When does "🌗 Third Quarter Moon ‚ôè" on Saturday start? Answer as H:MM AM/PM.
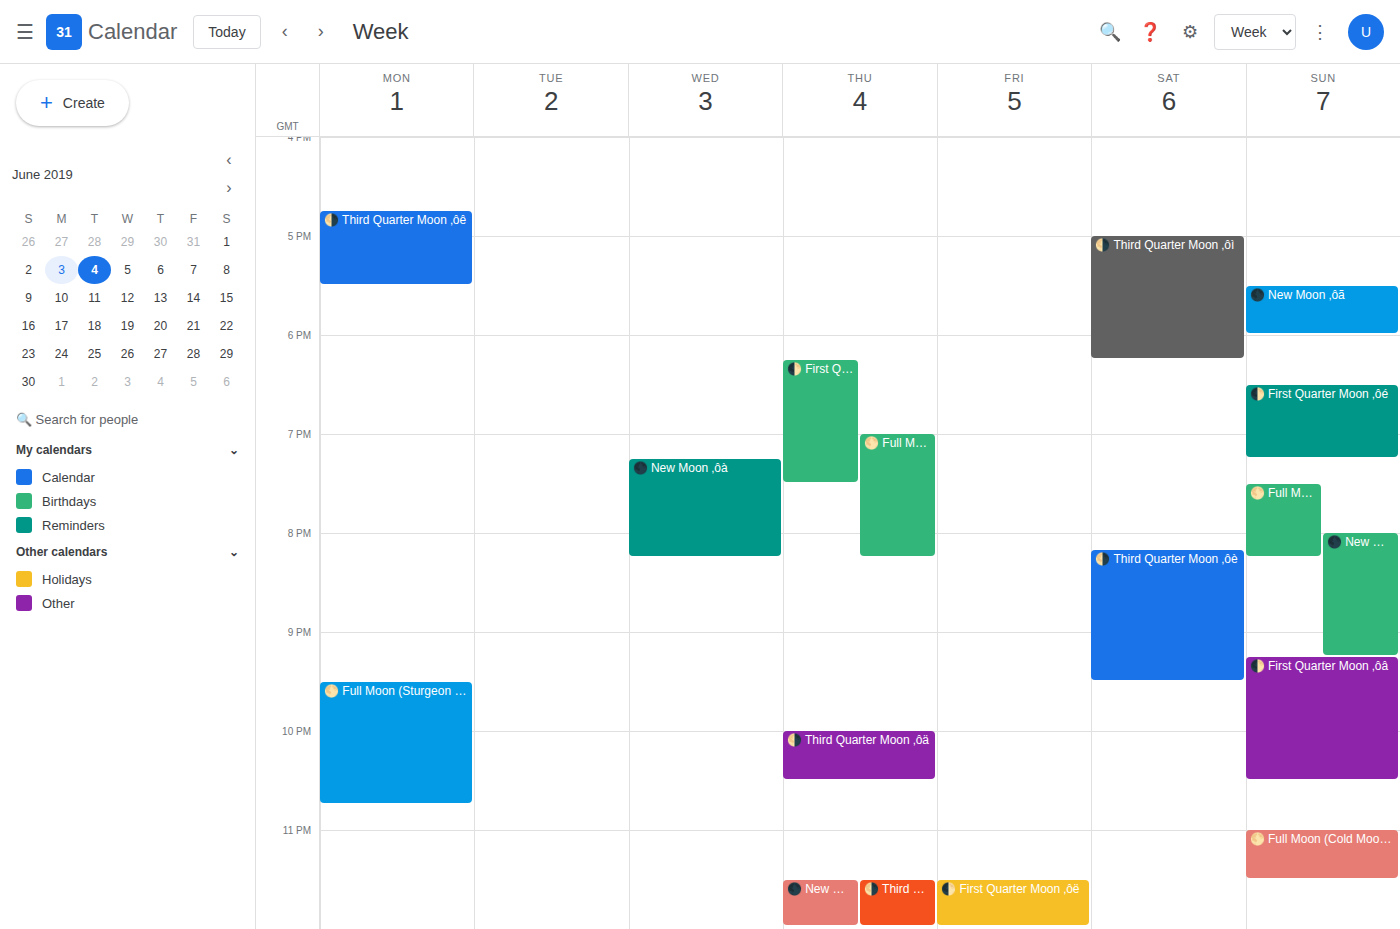
8:10 PM